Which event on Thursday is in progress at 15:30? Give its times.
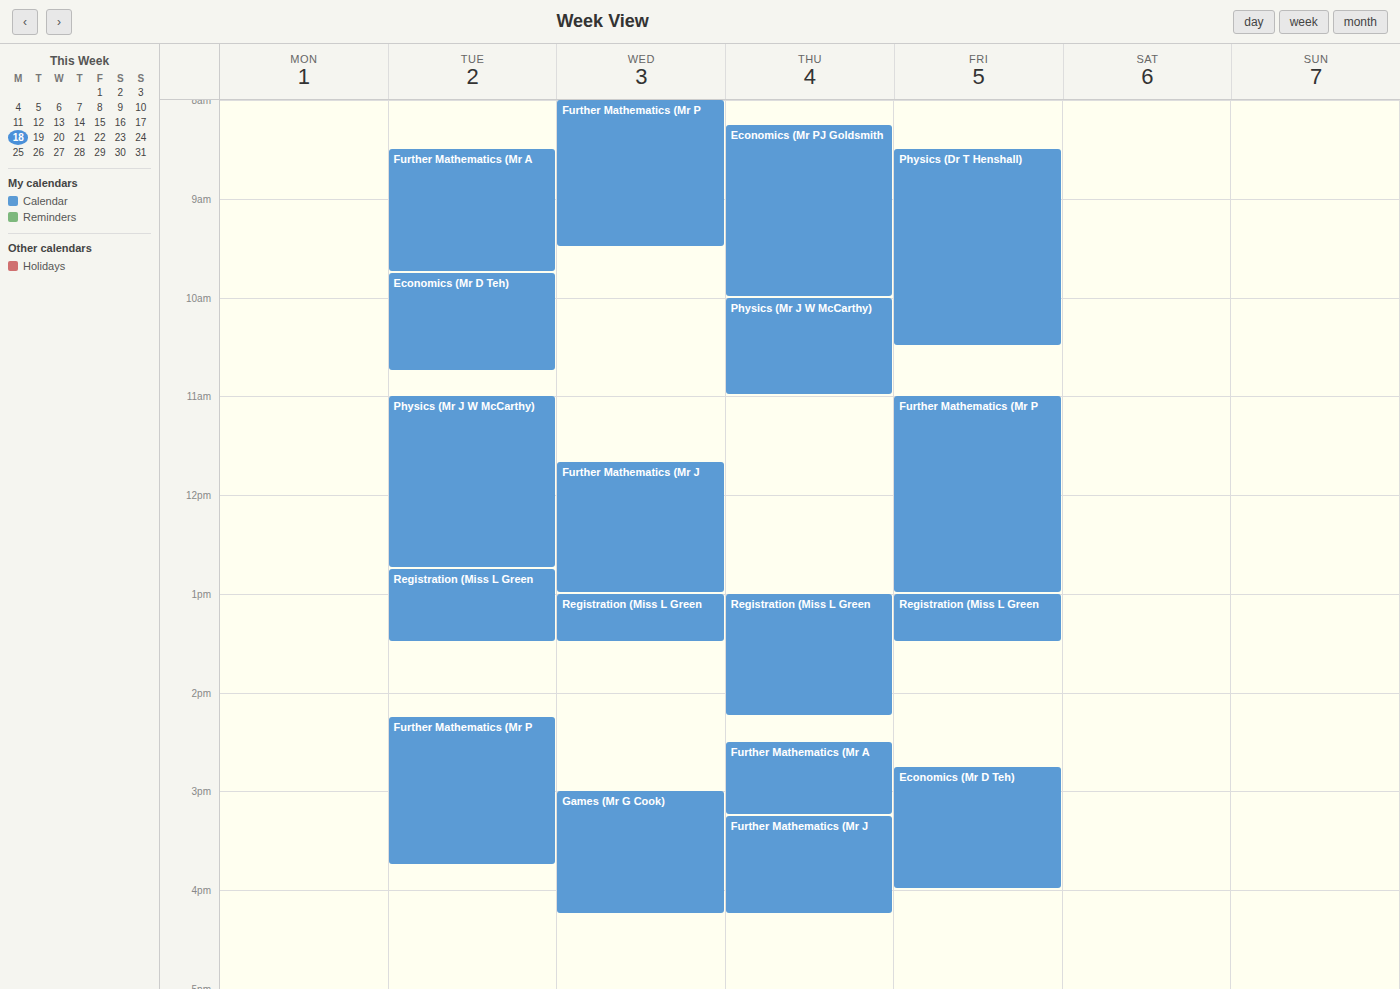
"Further Mathematics (Mr J", 15:15 to 16:15